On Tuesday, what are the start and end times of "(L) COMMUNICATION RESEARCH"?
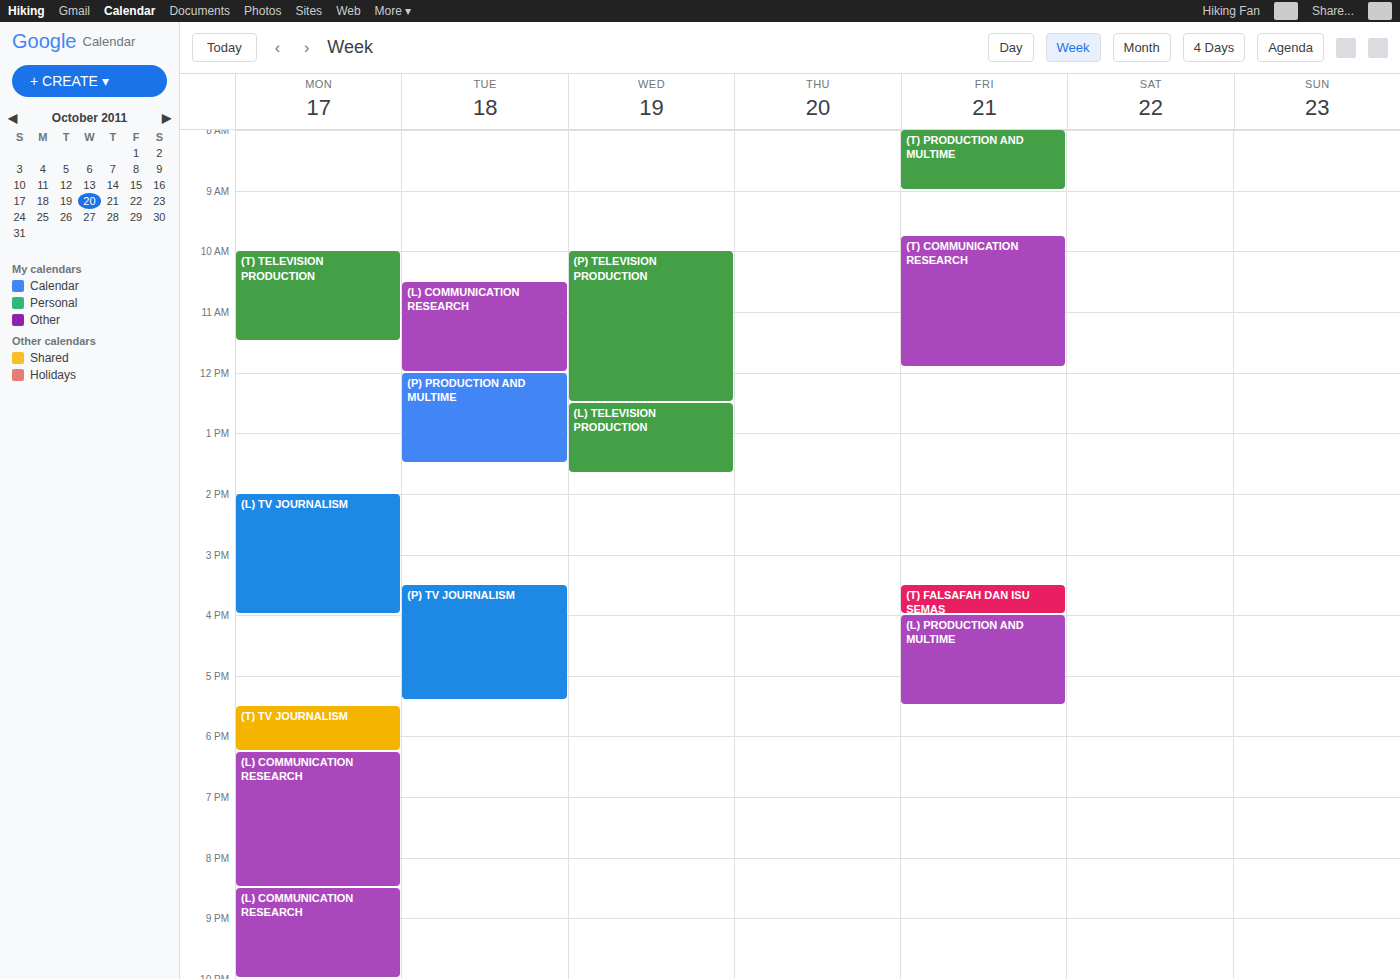
10:30 AM to 12:00 PM